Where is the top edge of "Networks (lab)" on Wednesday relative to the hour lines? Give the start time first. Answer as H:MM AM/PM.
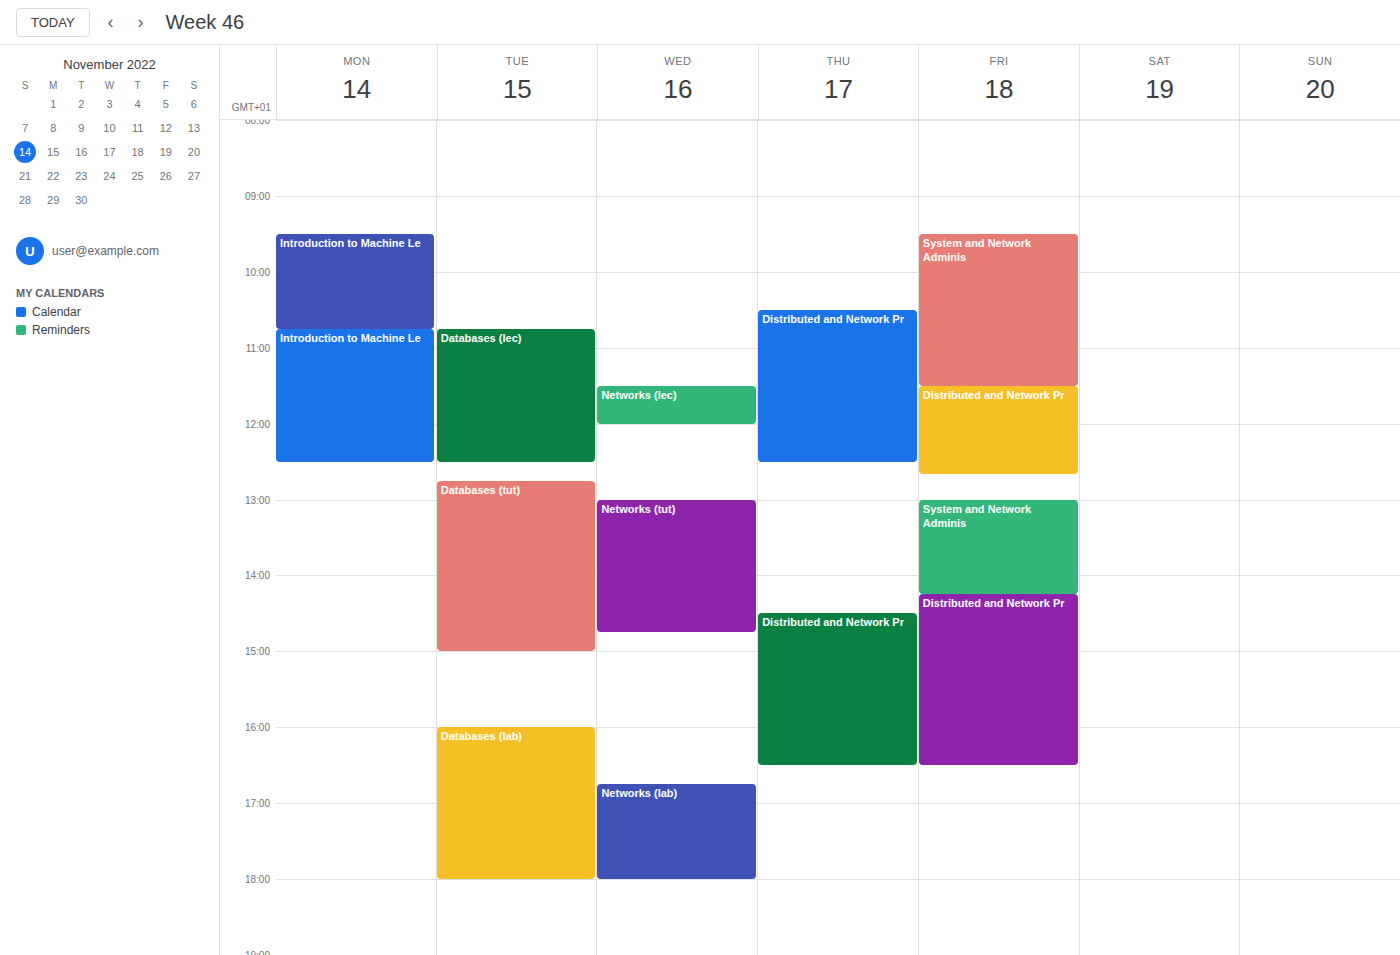
4:45 PM -- neither: three quarters of the way from the 4 PM line to the 5 PM line.